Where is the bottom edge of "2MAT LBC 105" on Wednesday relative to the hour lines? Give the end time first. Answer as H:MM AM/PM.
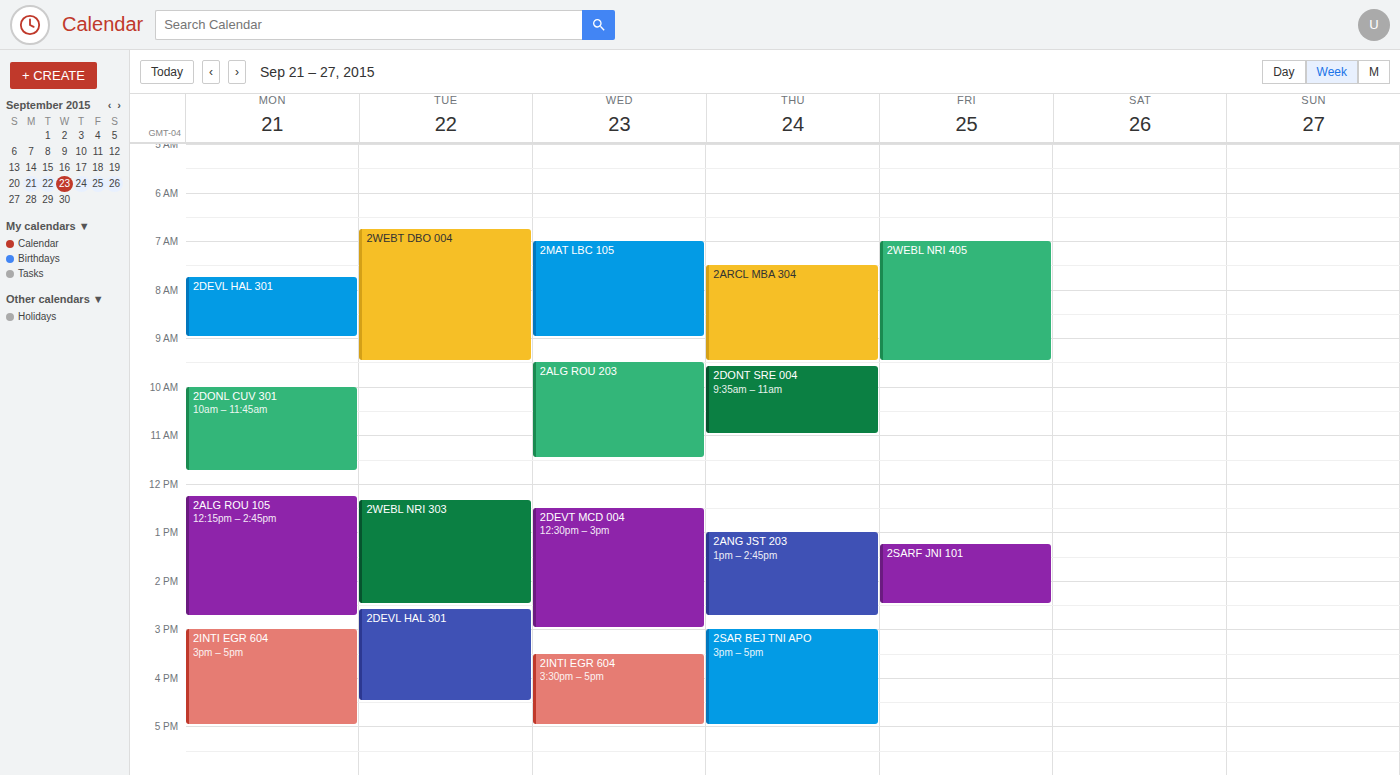
9:00 AM -- exactly on the 9 AM line.